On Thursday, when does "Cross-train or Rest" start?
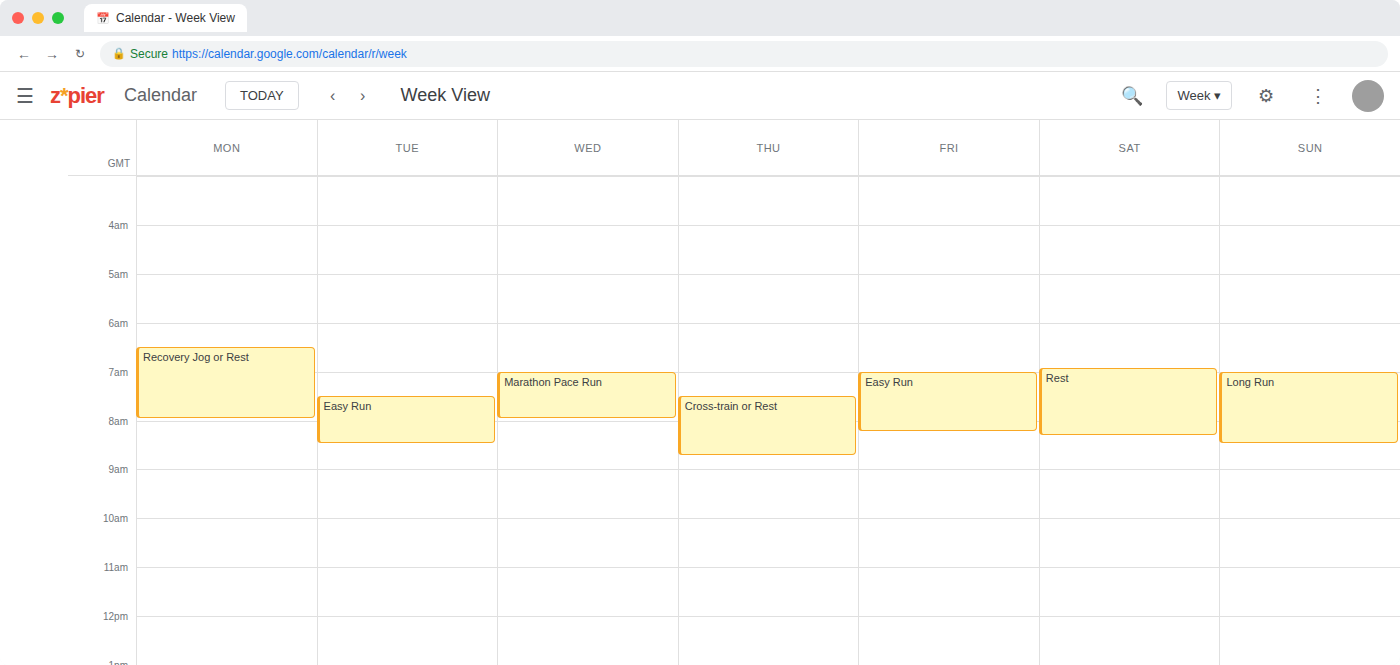
07:30